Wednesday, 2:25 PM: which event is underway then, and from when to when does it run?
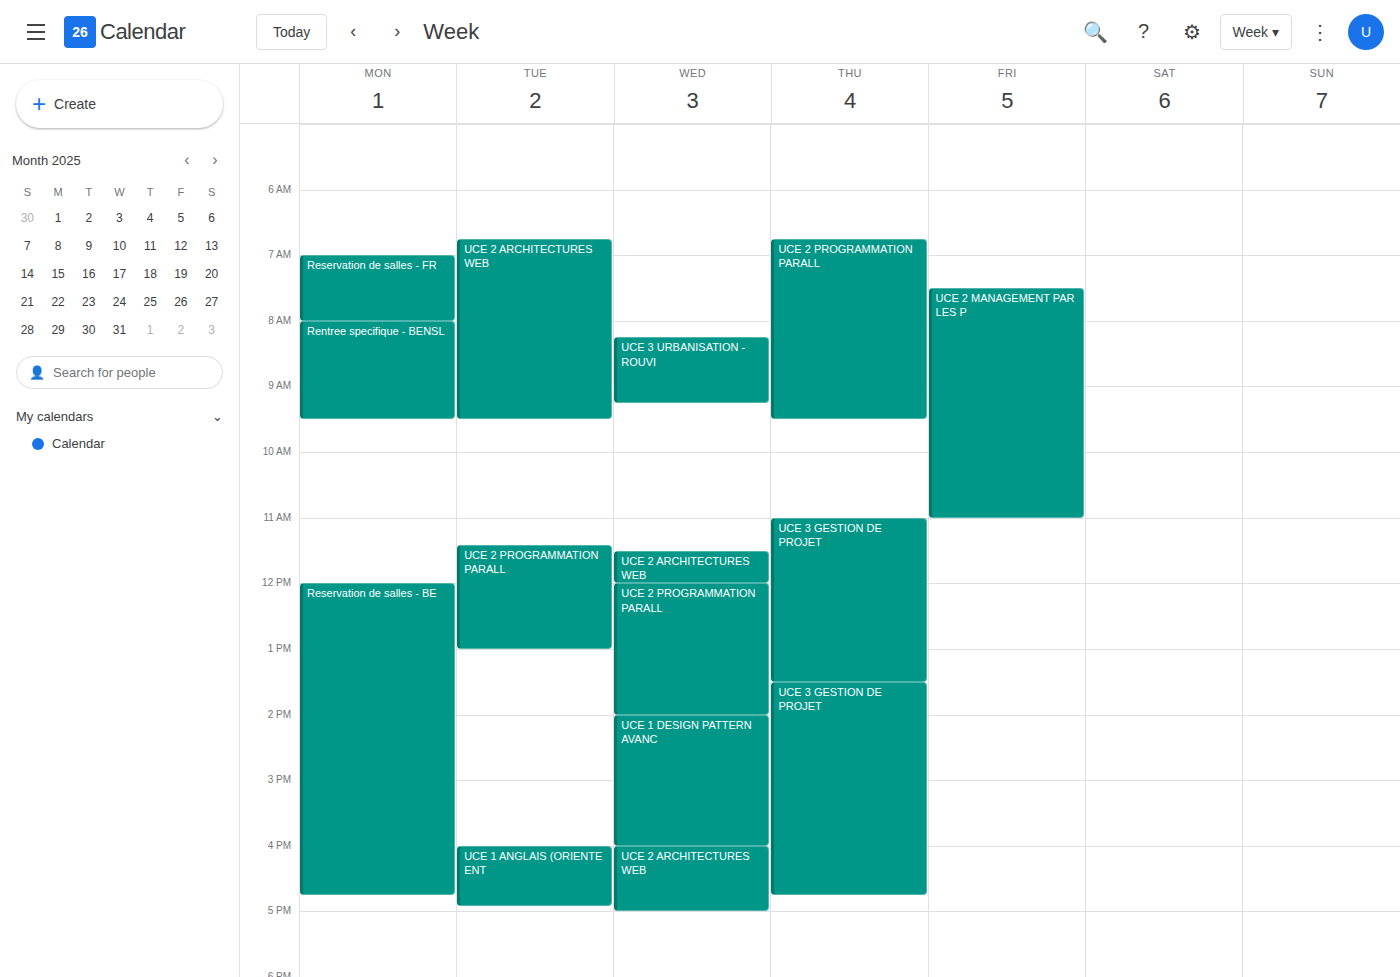
"UCE 1 DESIGN PATTERN AVANC", 2:00 PM to 4:00 PM